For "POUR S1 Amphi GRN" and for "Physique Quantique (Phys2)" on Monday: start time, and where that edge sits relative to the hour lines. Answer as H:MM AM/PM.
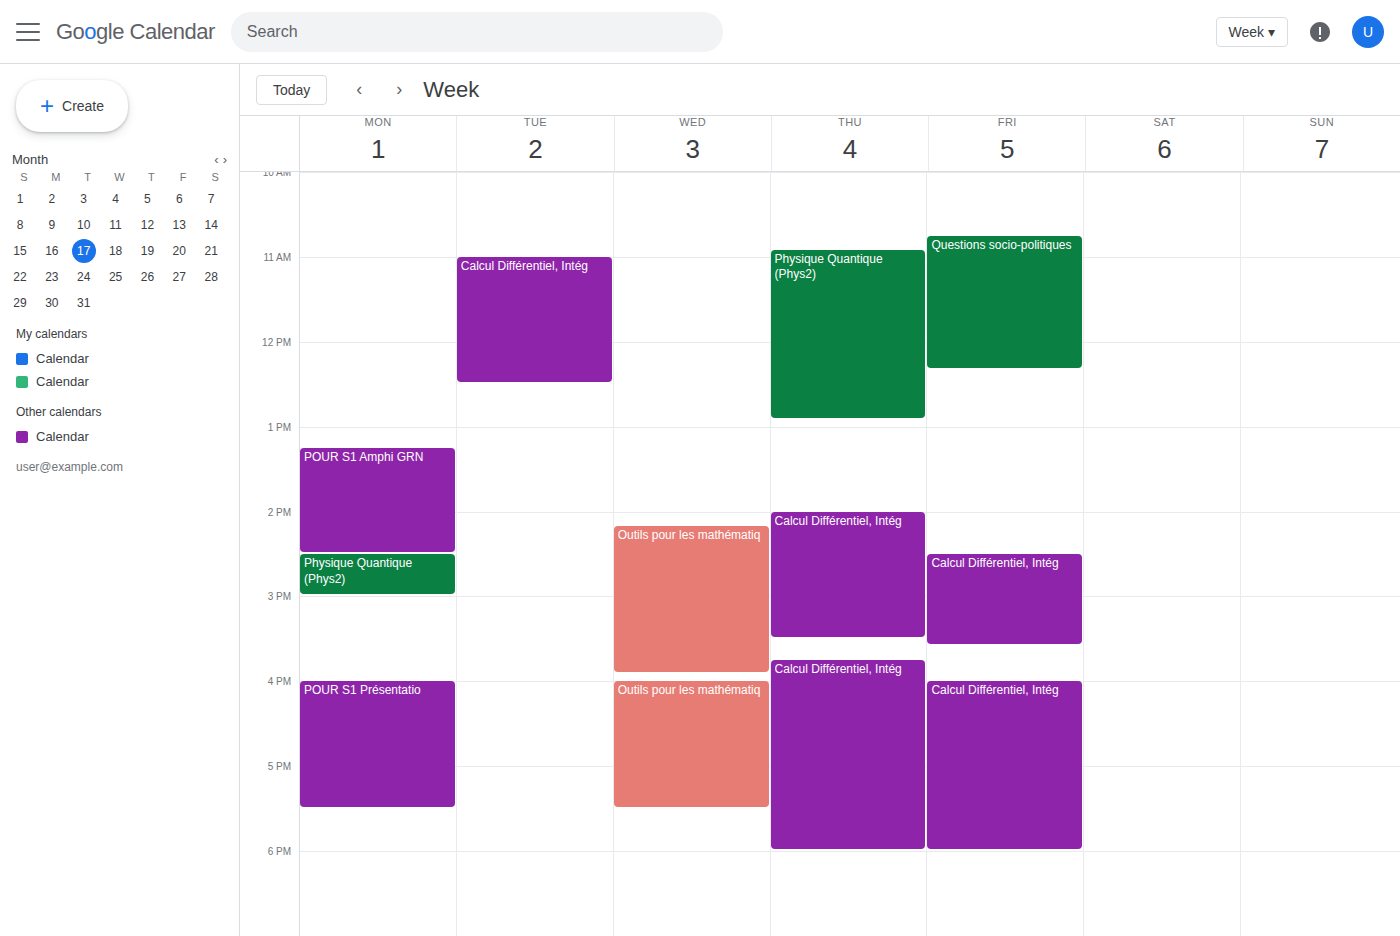
"POUR S1 Amphi GRN": 1:15 PM, neither: a quarter of the way from the 1 PM line to the 2 PM line. "Physique Quantique (Phys2)": 2:30 PM, halfway between the 2 PM and 3 PM lines.